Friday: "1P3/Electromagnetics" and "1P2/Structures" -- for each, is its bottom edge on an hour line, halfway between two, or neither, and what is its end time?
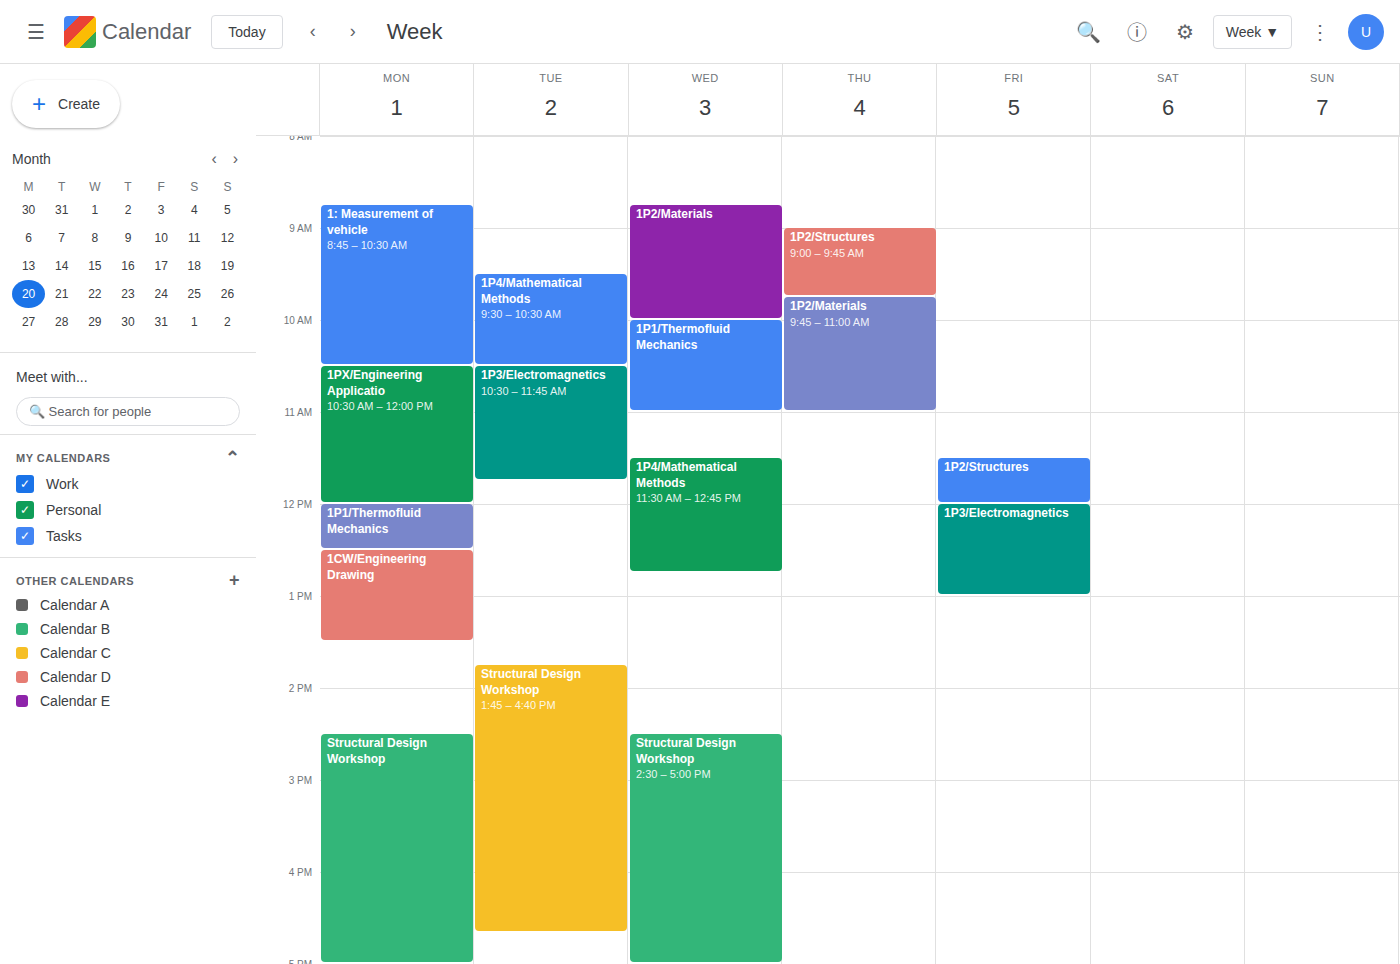
"1P3/Electromagnetics": 1:00 PM, exactly on the 1 PM line. "1P2/Structures": 12:00 PM, exactly on the 12 PM line.